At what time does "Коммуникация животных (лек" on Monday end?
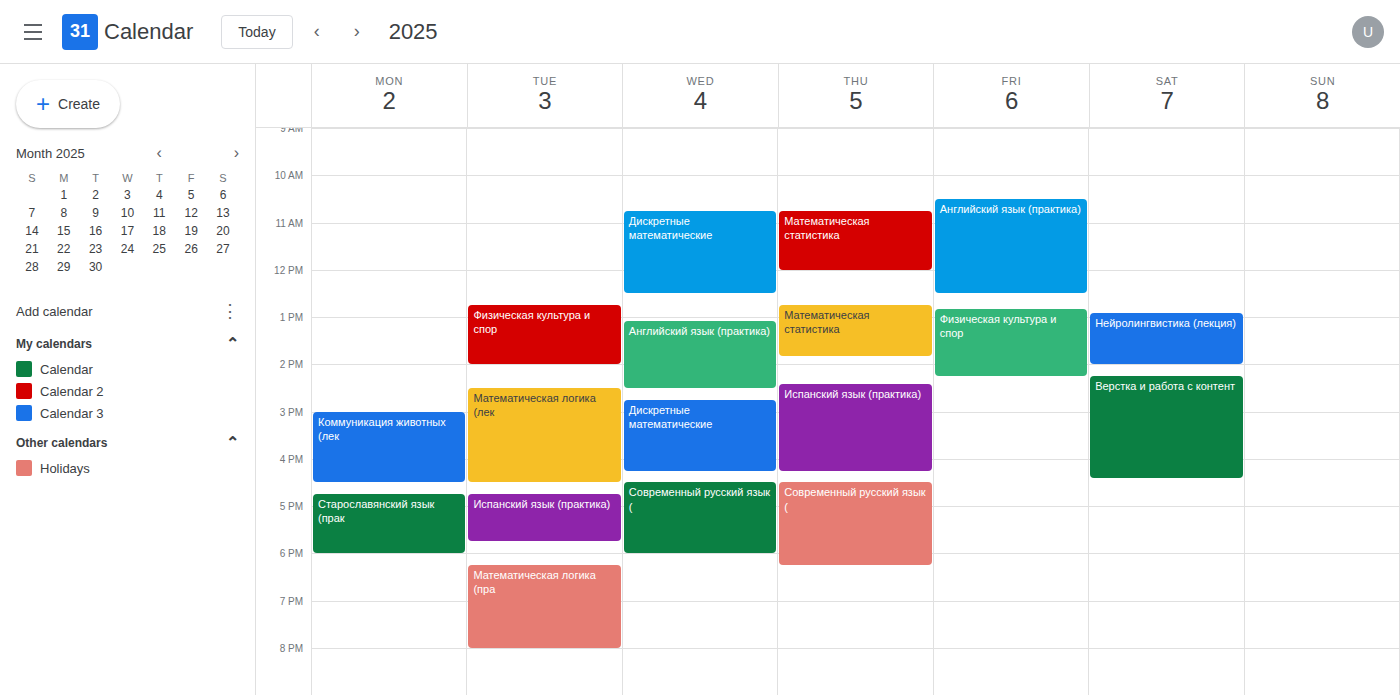
4:30 PM